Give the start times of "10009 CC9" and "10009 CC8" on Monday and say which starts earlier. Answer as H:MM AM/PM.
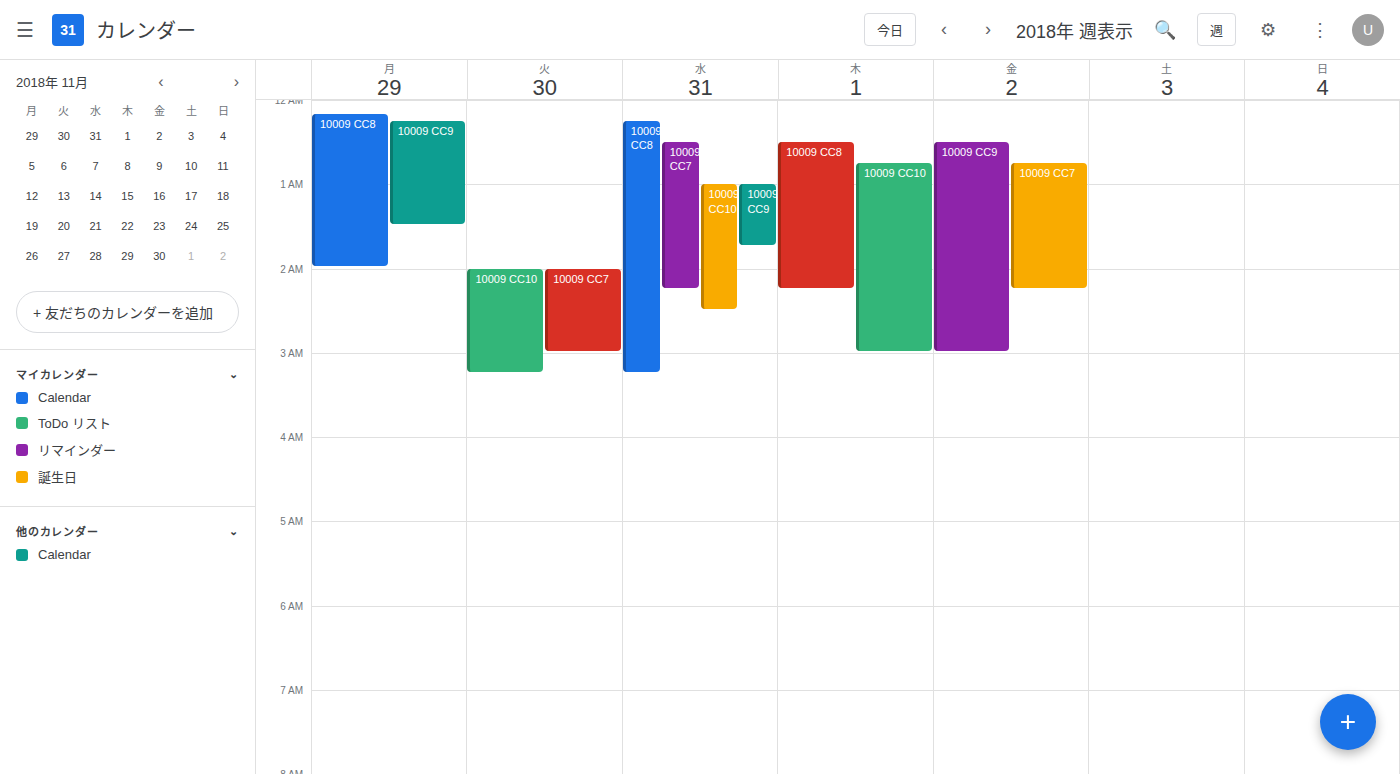
"10009 CC8" 12:10 AM; "10009 CC9" 12:15 AM.